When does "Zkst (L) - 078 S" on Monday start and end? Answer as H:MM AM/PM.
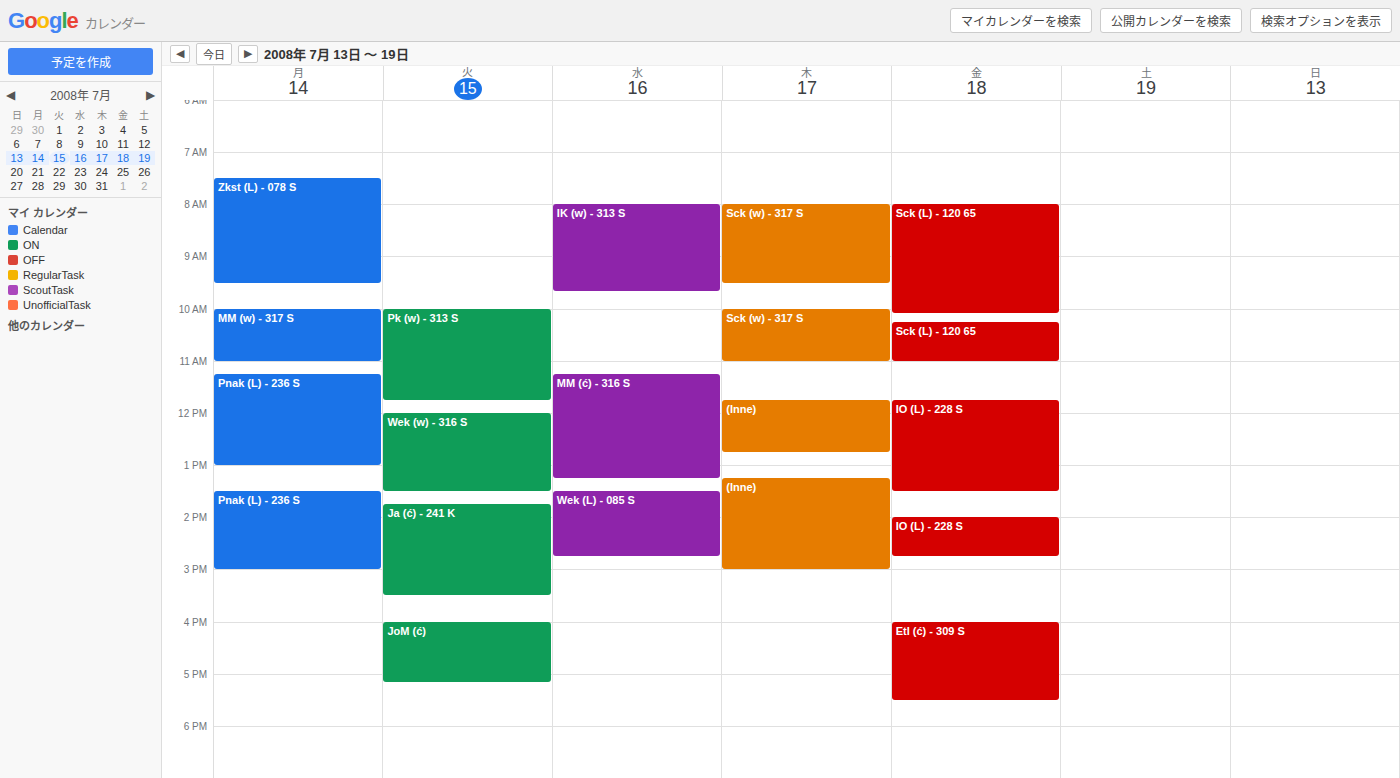
7:30 AM to 9:30 AM